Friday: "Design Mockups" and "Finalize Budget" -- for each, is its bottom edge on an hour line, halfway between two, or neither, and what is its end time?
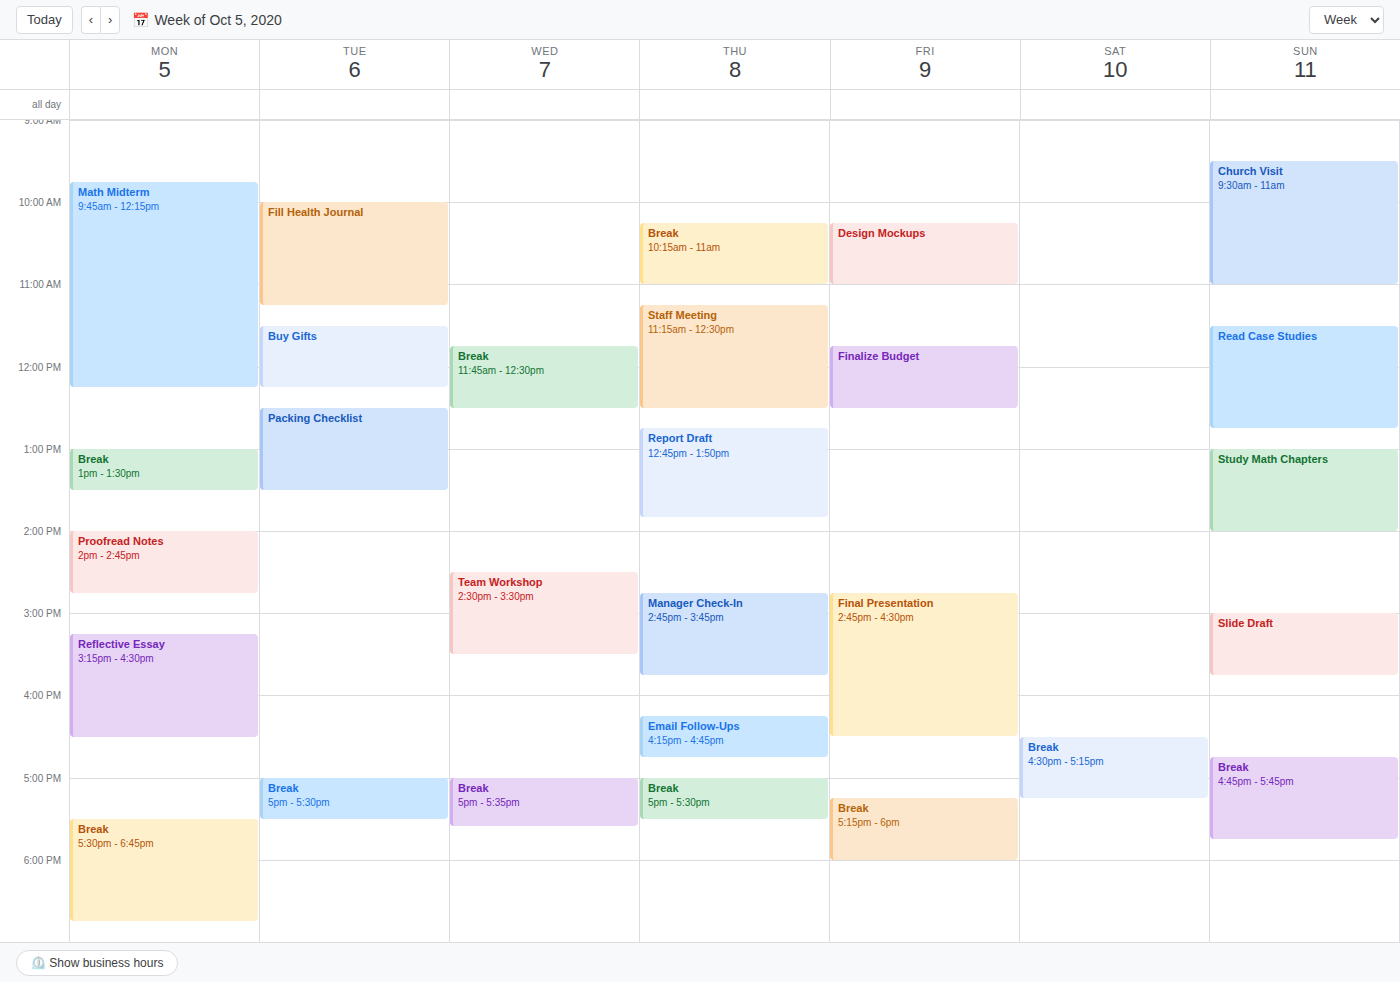
"Design Mockups": 11:00 AM, exactly on the 11 AM line. "Finalize Budget": 12:30 PM, halfway between the 12 PM and 1 PM lines.